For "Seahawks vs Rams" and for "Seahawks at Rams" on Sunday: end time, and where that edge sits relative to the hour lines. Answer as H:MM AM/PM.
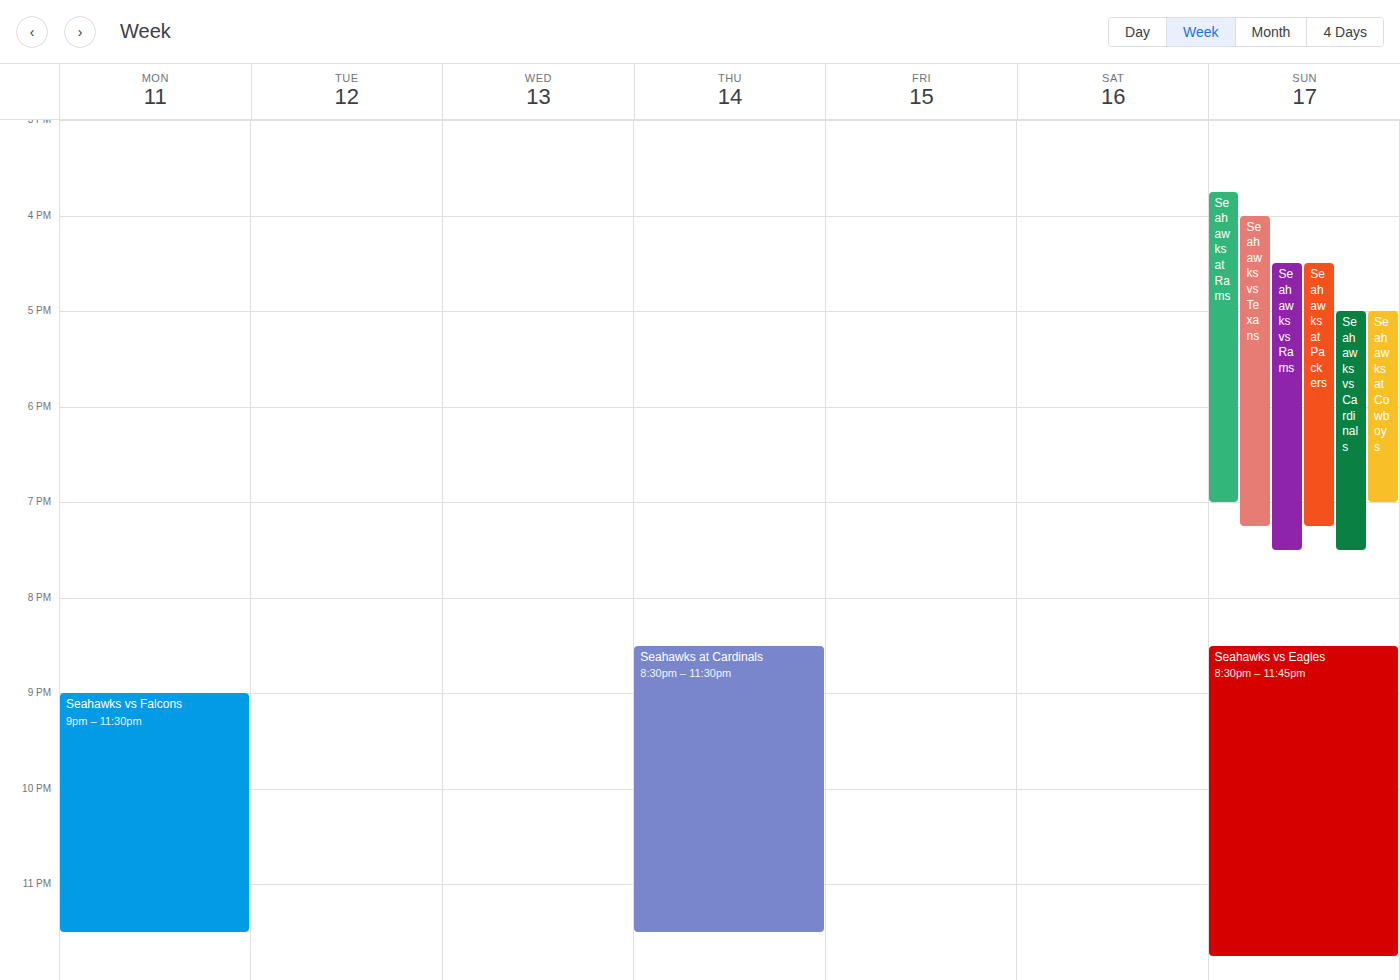
"Seahawks vs Rams": 7:30 PM, halfway between the 7 PM and 8 PM lines. "Seahawks at Rams": 7:00 PM, exactly on the 7 PM line.